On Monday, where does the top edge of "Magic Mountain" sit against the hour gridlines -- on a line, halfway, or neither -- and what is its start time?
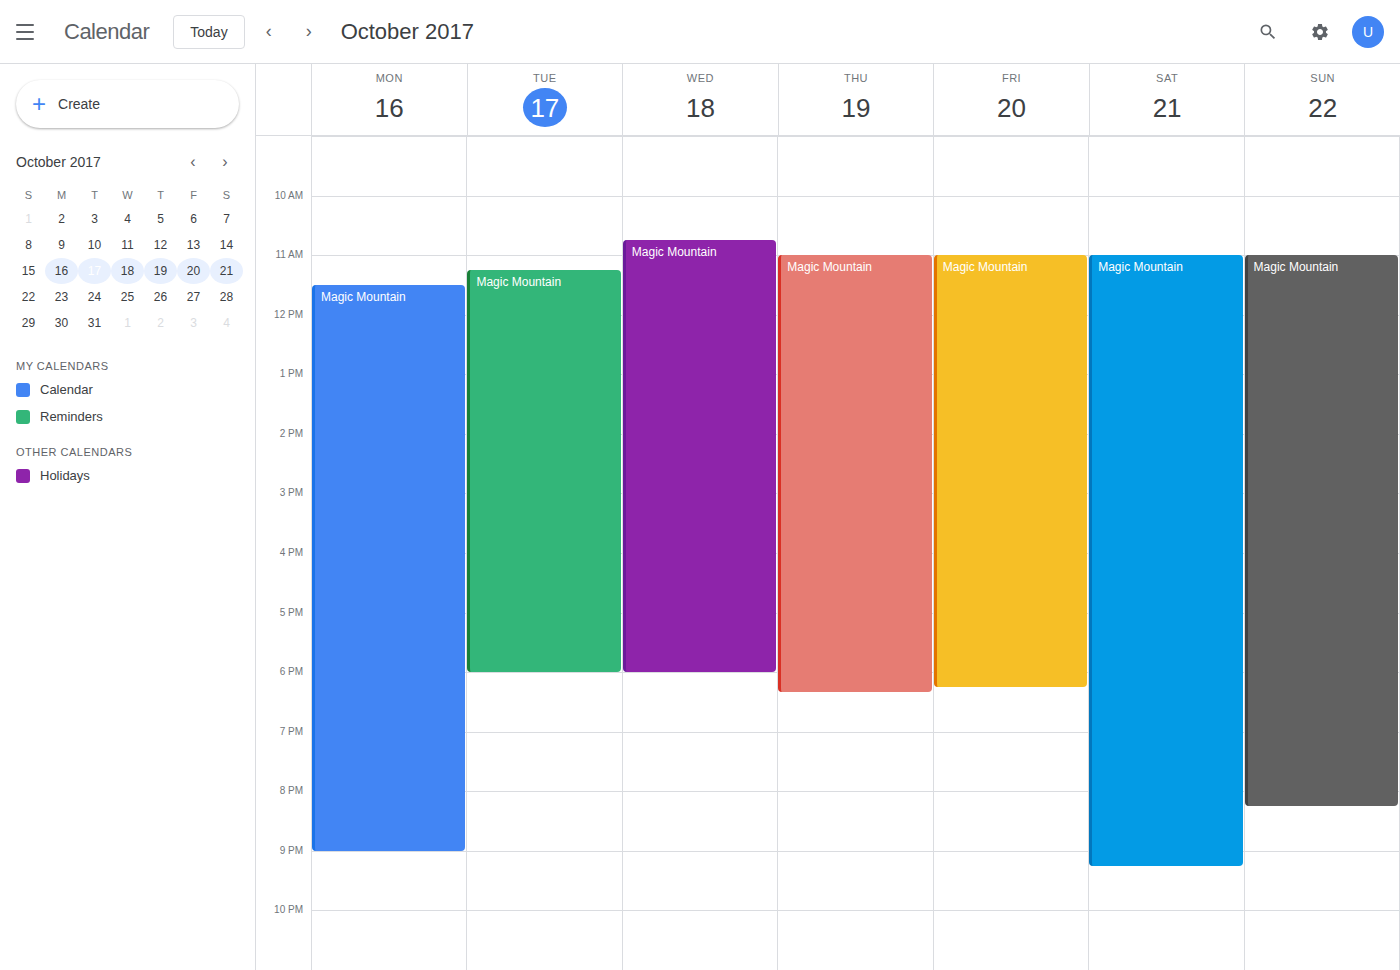
11:30 AM -- halfway between the 11 AM and 12 PM lines.